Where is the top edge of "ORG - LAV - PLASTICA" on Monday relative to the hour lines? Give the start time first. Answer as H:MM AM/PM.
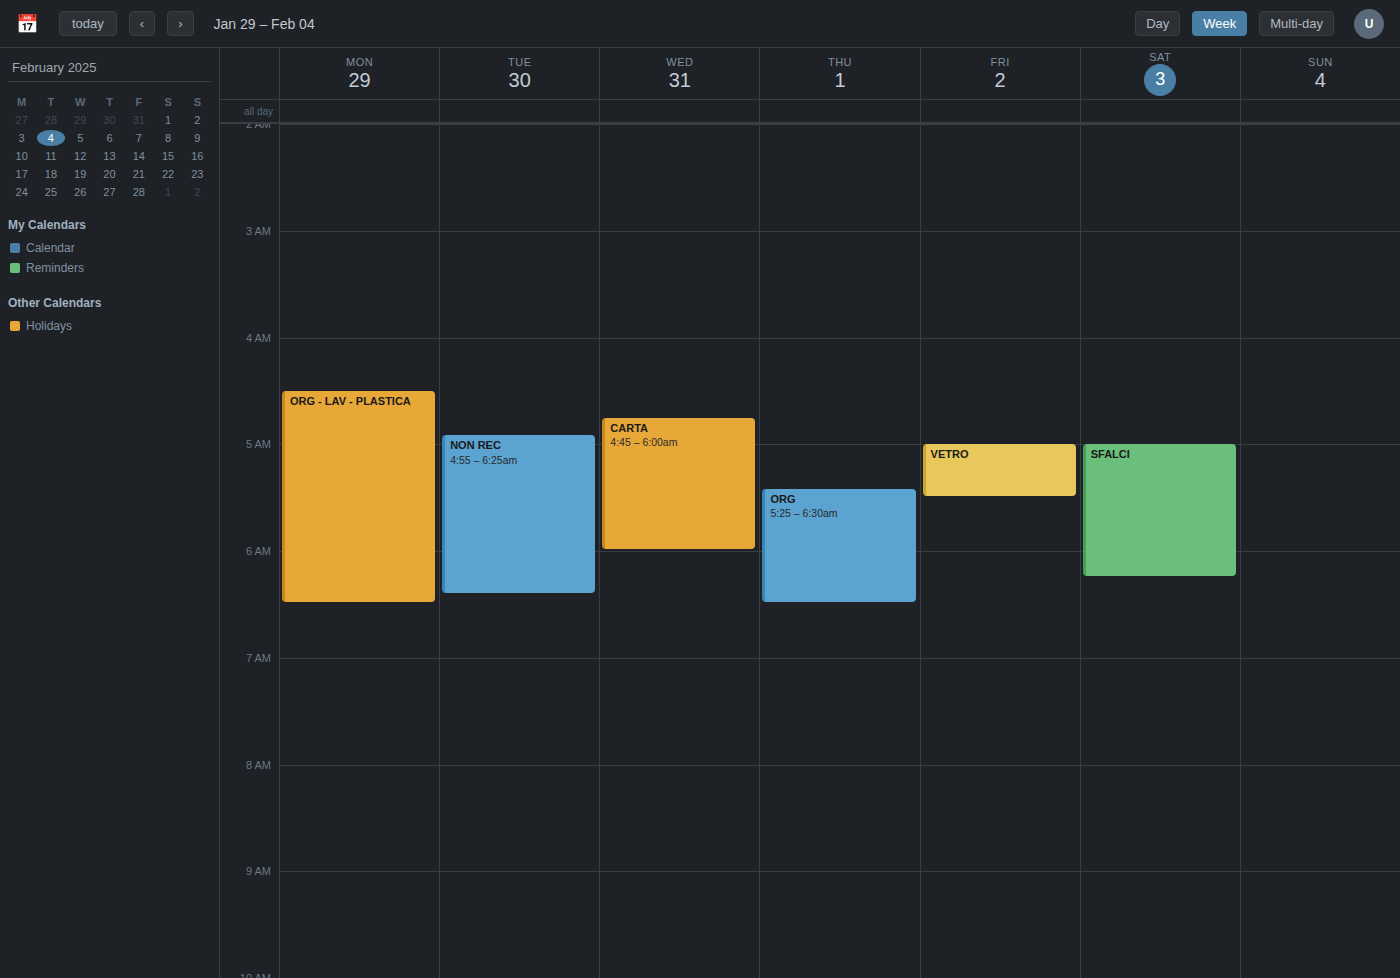
4:30 AM -- halfway between the 4 AM and 5 AM lines.